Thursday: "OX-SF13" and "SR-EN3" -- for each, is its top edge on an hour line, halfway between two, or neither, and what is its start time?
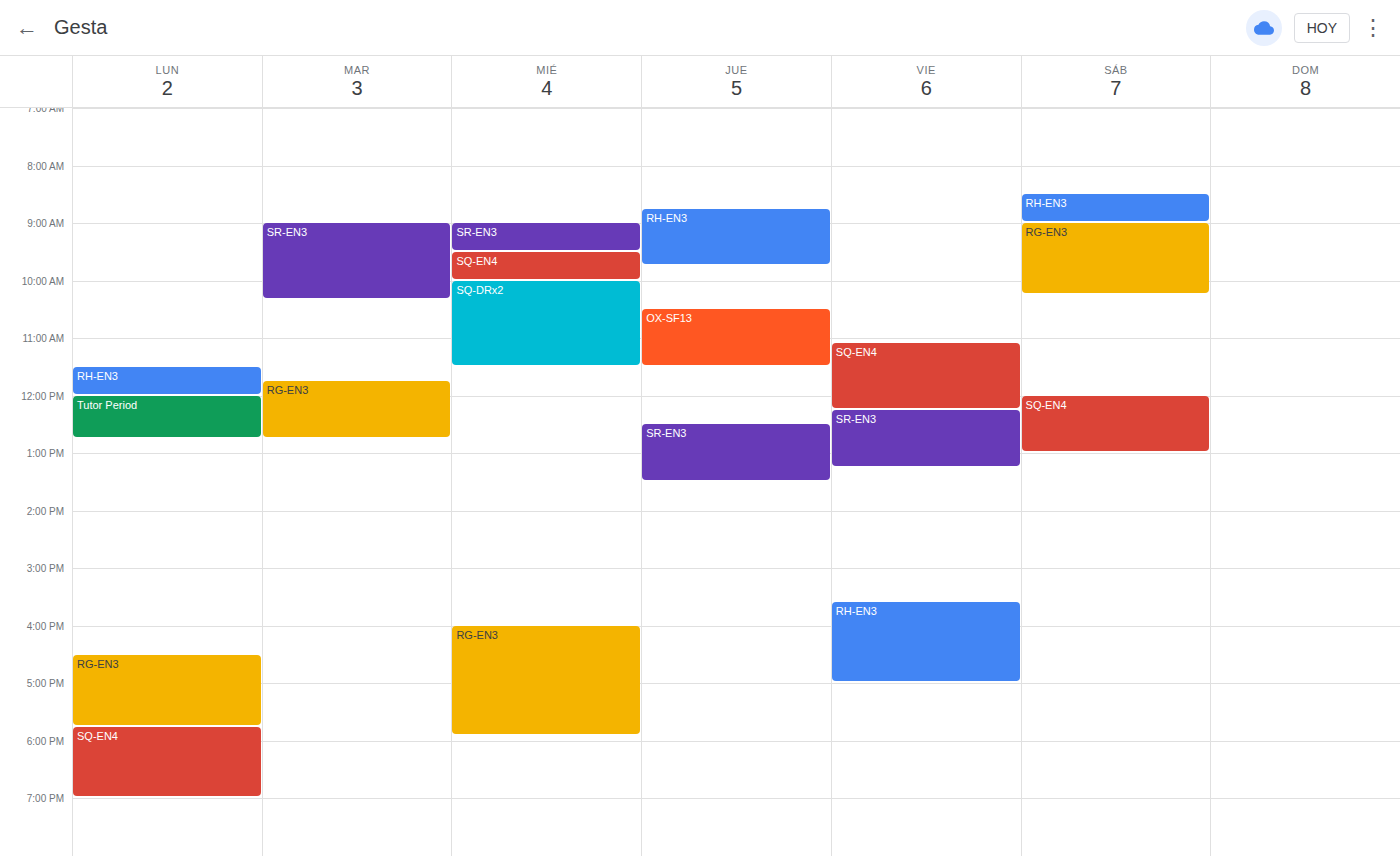
"OX-SF13": 10:30 AM, halfway between the 10 AM and 11 AM lines. "SR-EN3": 12:30 PM, halfway between the 12 PM and 1 PM lines.